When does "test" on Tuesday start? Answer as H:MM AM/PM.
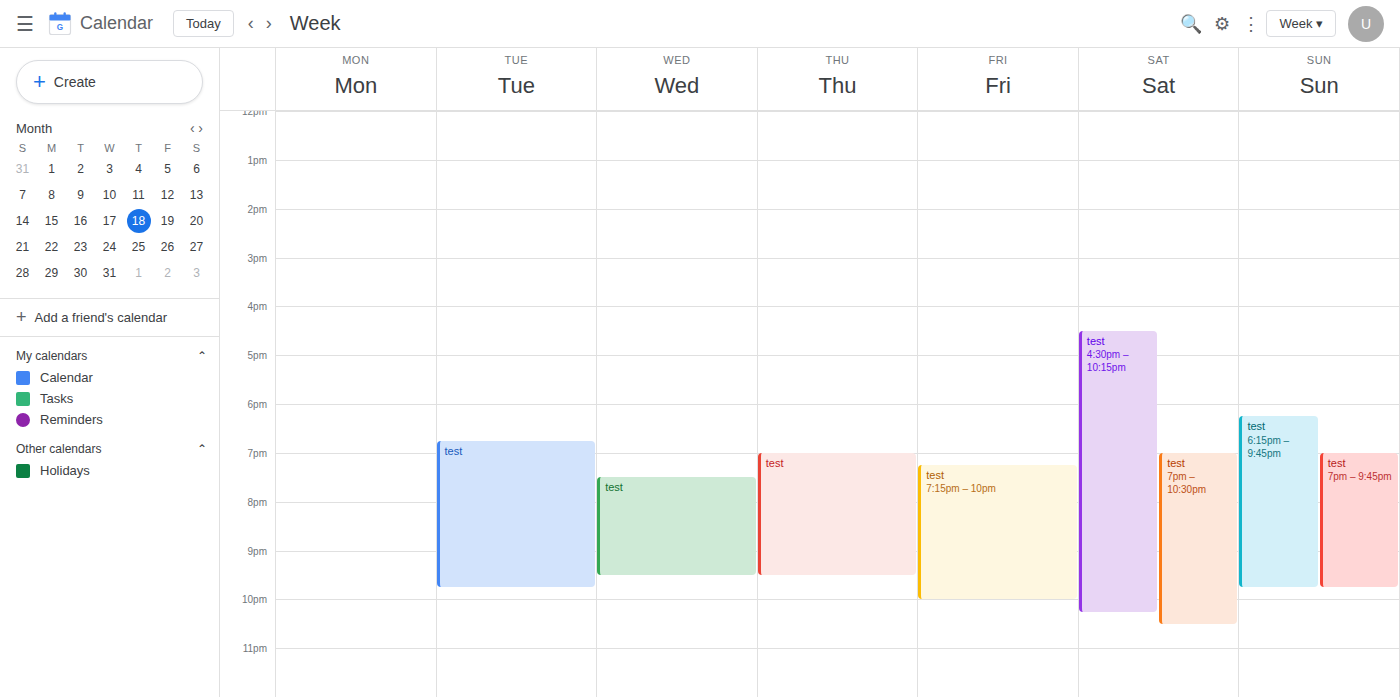
6:45 PM